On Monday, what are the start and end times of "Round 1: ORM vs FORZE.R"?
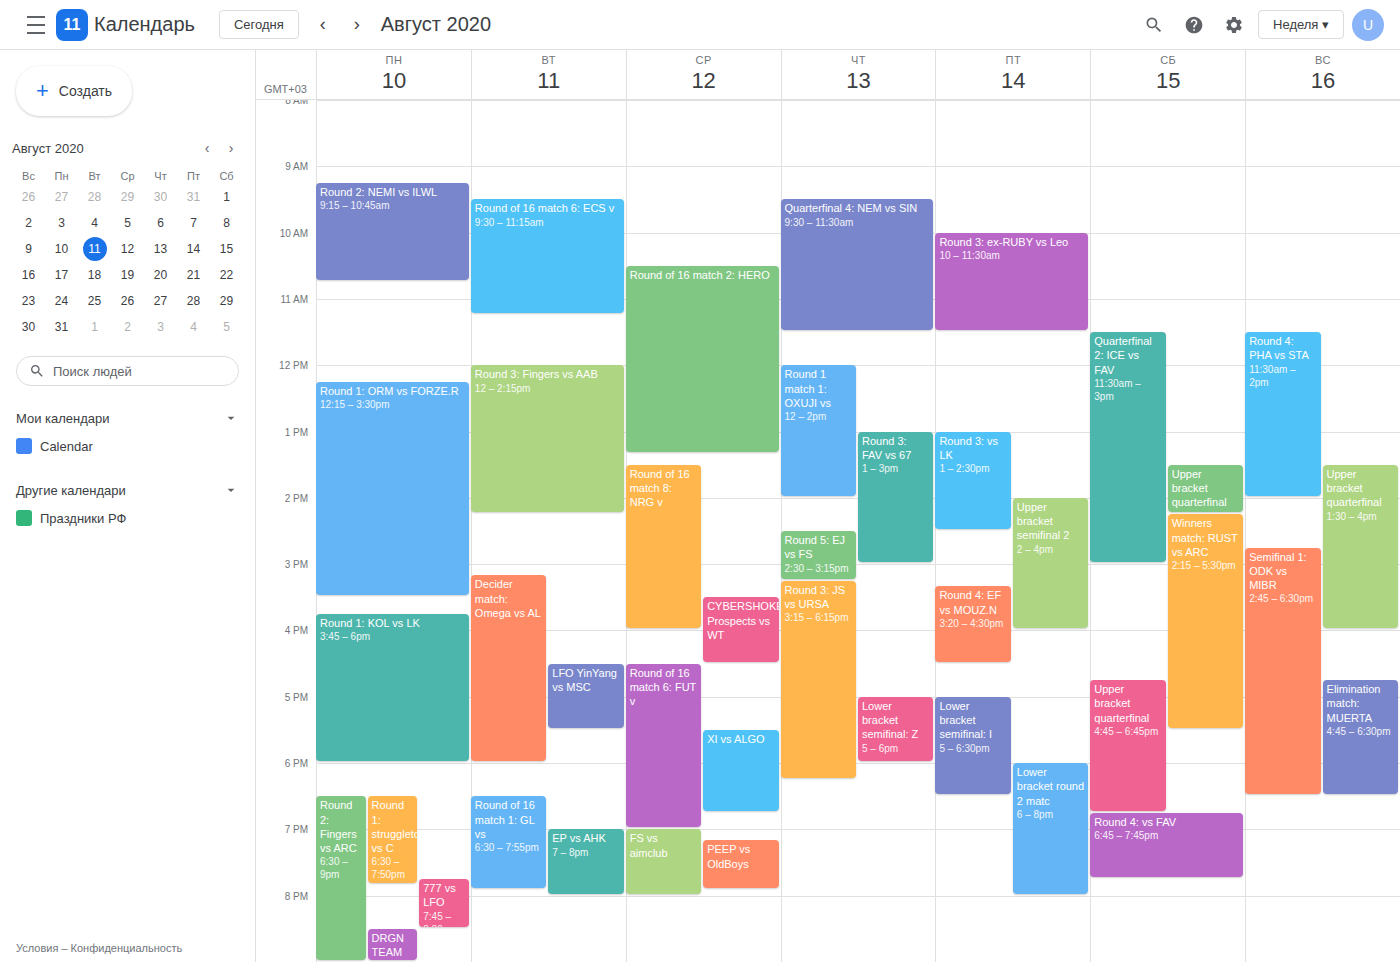
12:15 PM to 3:30 PM